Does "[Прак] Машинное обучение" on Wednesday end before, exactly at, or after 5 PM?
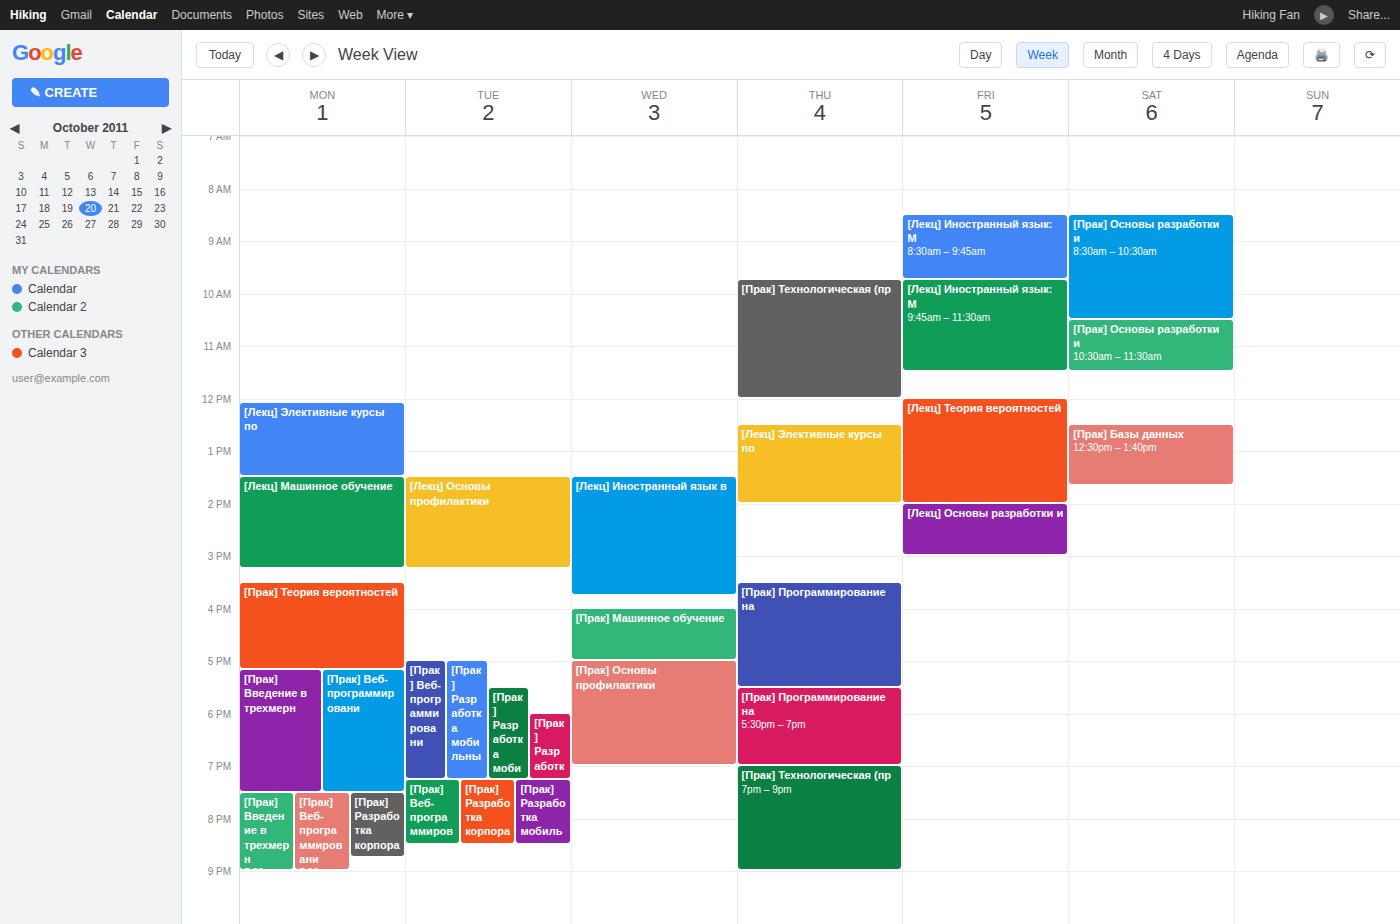
5:00 PM -- exactly at 5 PM, on the 5 PM line.